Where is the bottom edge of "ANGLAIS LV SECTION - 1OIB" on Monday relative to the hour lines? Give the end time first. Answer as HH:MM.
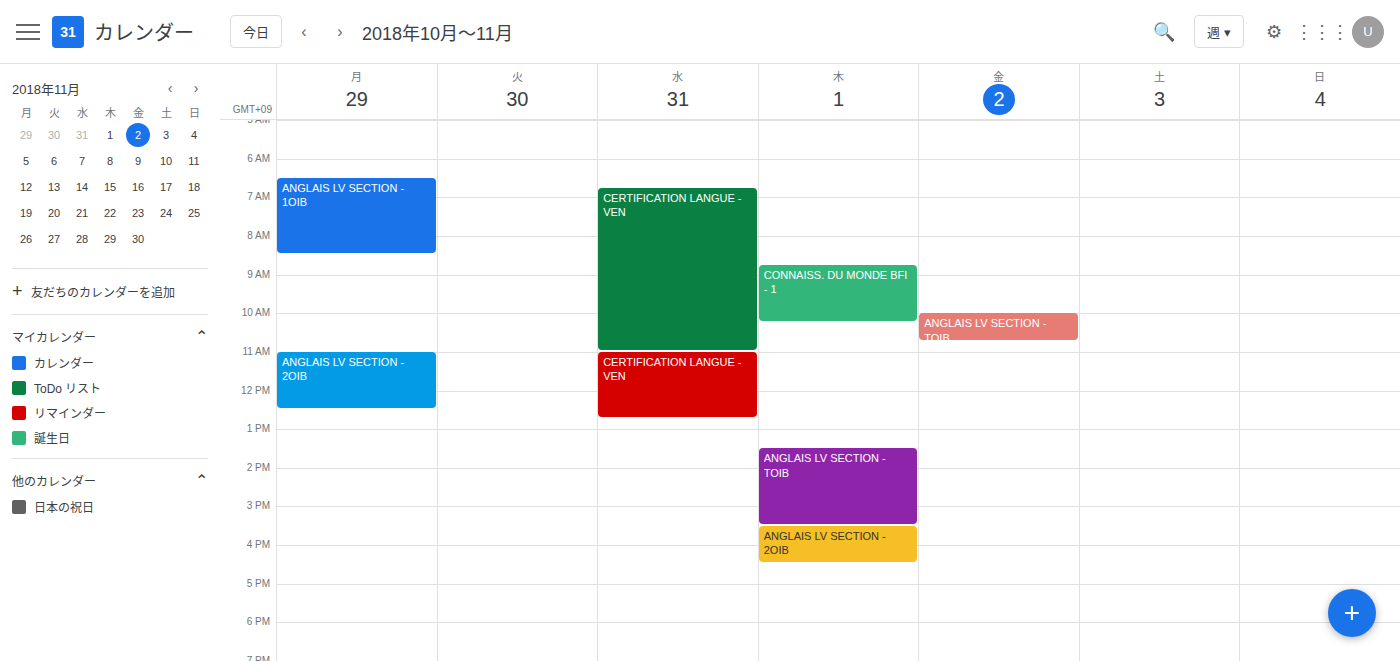
08:30 -- halfway between the 08:00 and 09:00 lines.